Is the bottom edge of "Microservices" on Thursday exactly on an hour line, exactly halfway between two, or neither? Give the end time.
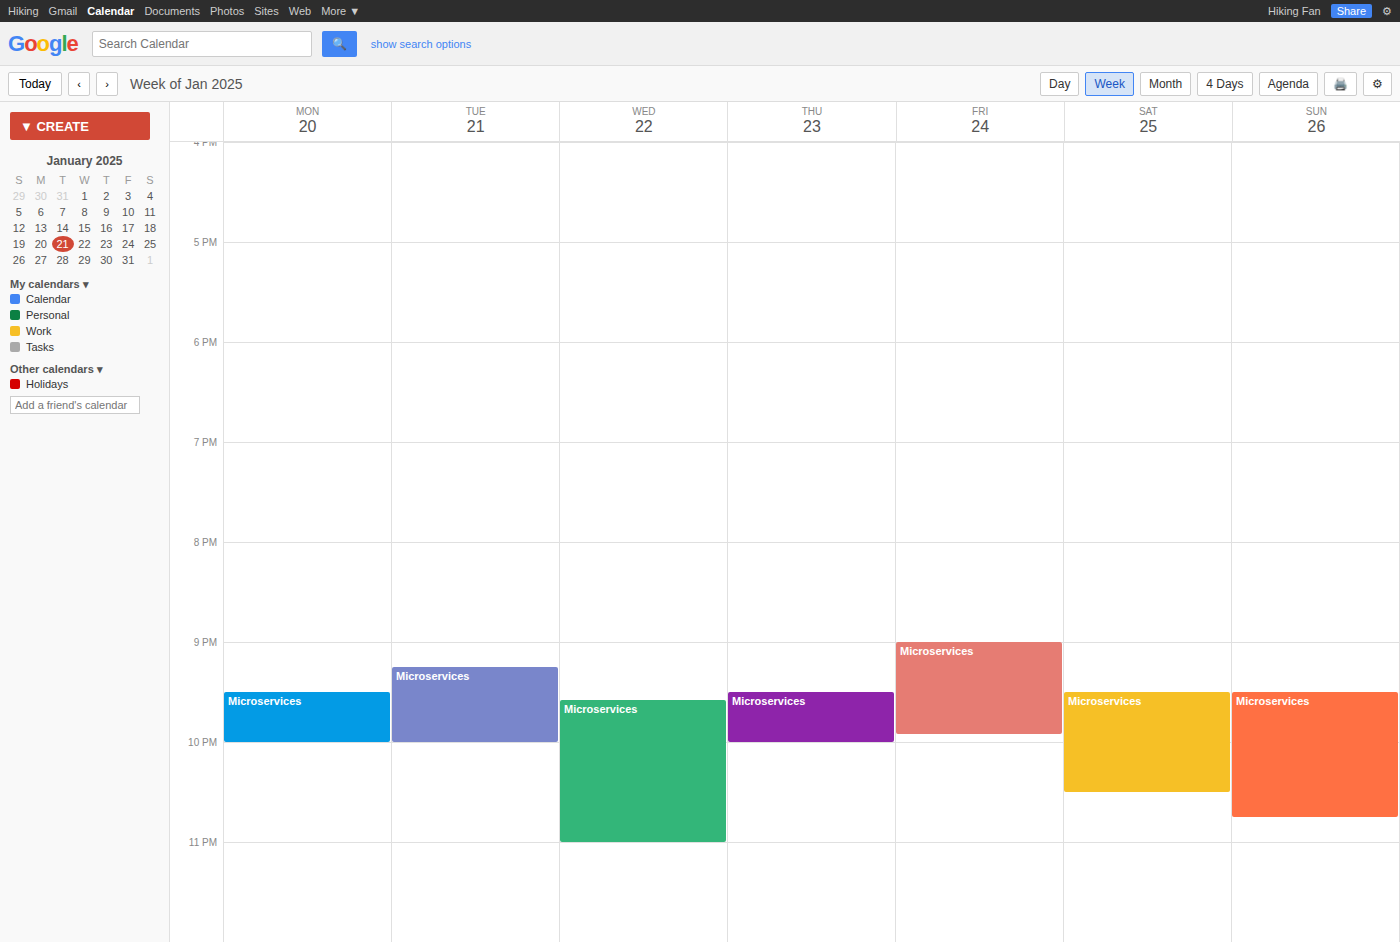
10:00 PM -- exactly on the 10 PM line.